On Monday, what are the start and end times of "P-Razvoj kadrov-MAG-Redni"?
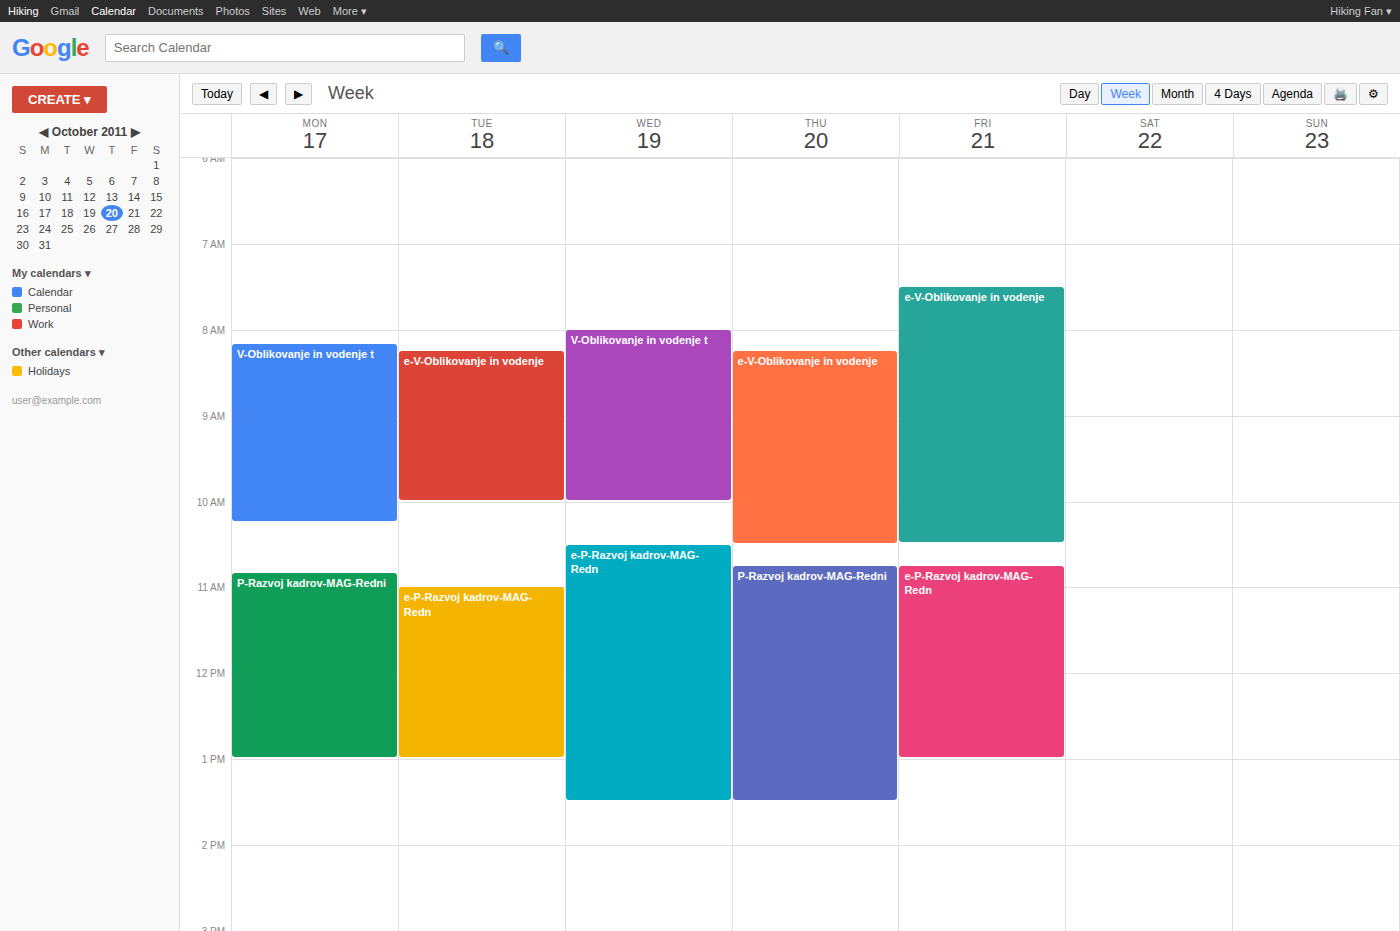
10:50 AM to 1:00 PM